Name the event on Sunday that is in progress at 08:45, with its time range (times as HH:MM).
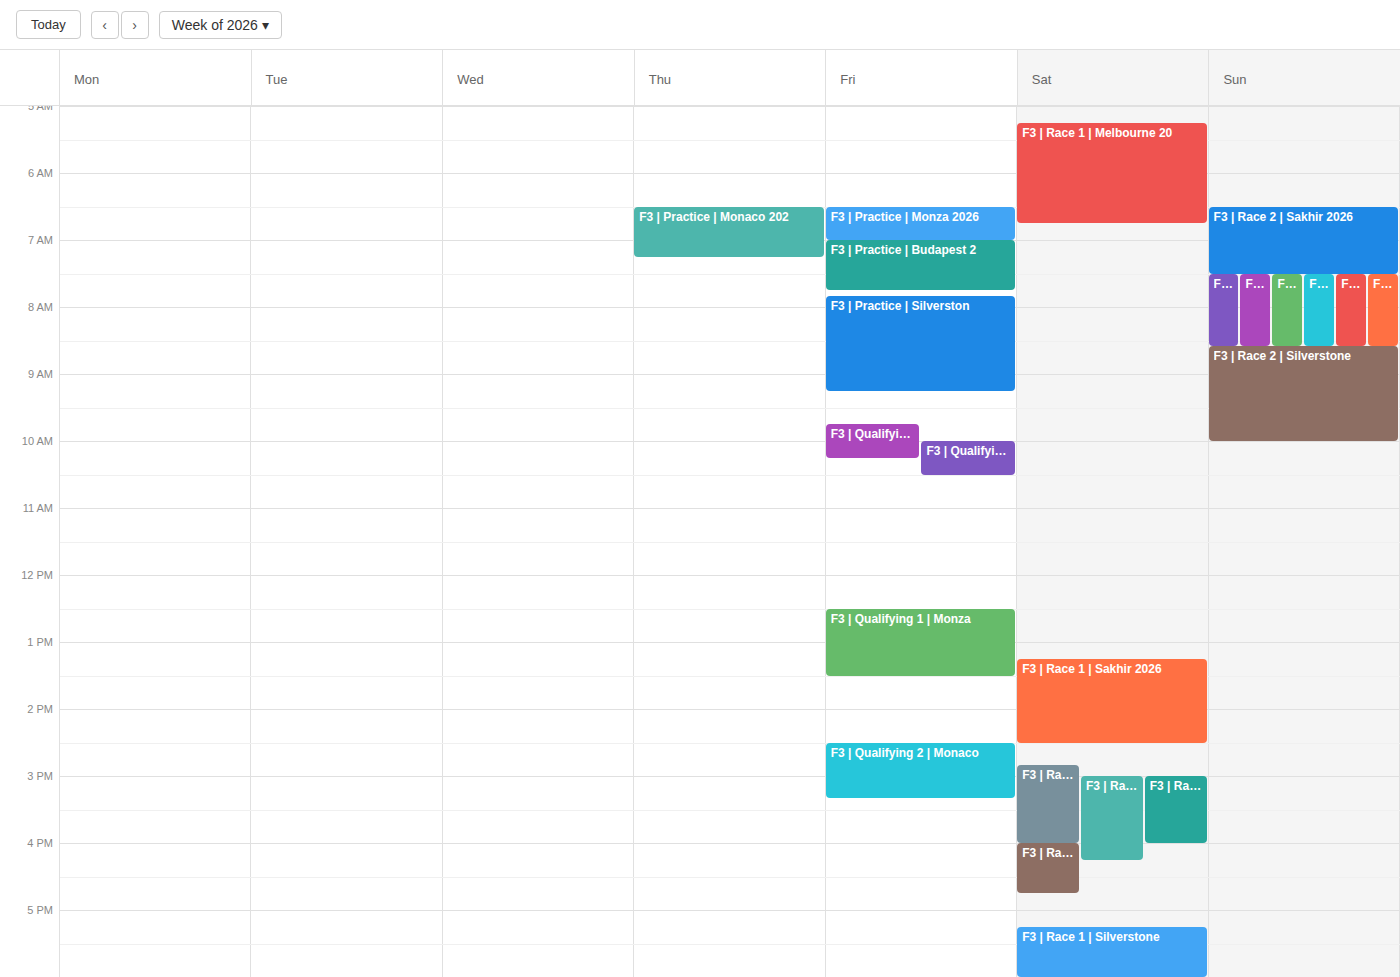
"F3 | Race 2 | Silverstone", 08:35 to 10:00